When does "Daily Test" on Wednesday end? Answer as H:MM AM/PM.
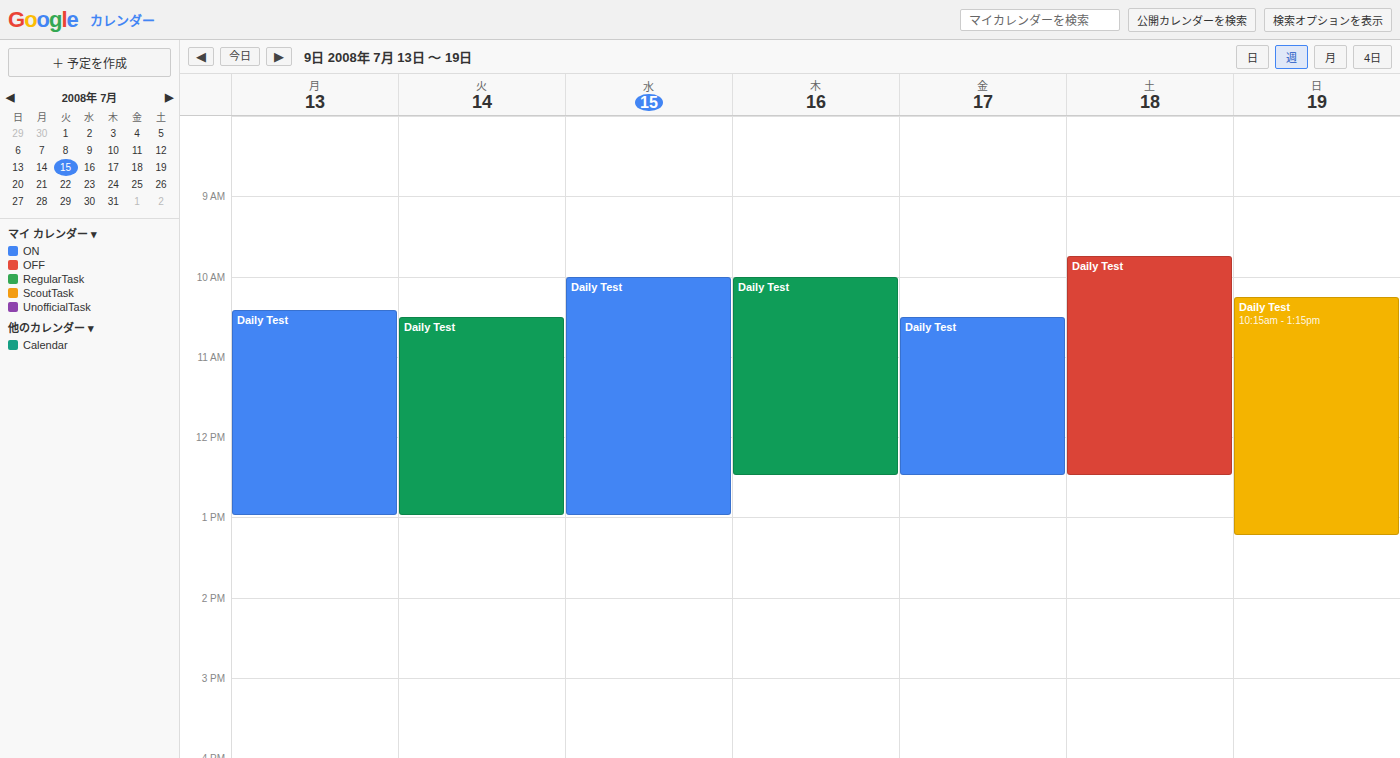
1:00 PM